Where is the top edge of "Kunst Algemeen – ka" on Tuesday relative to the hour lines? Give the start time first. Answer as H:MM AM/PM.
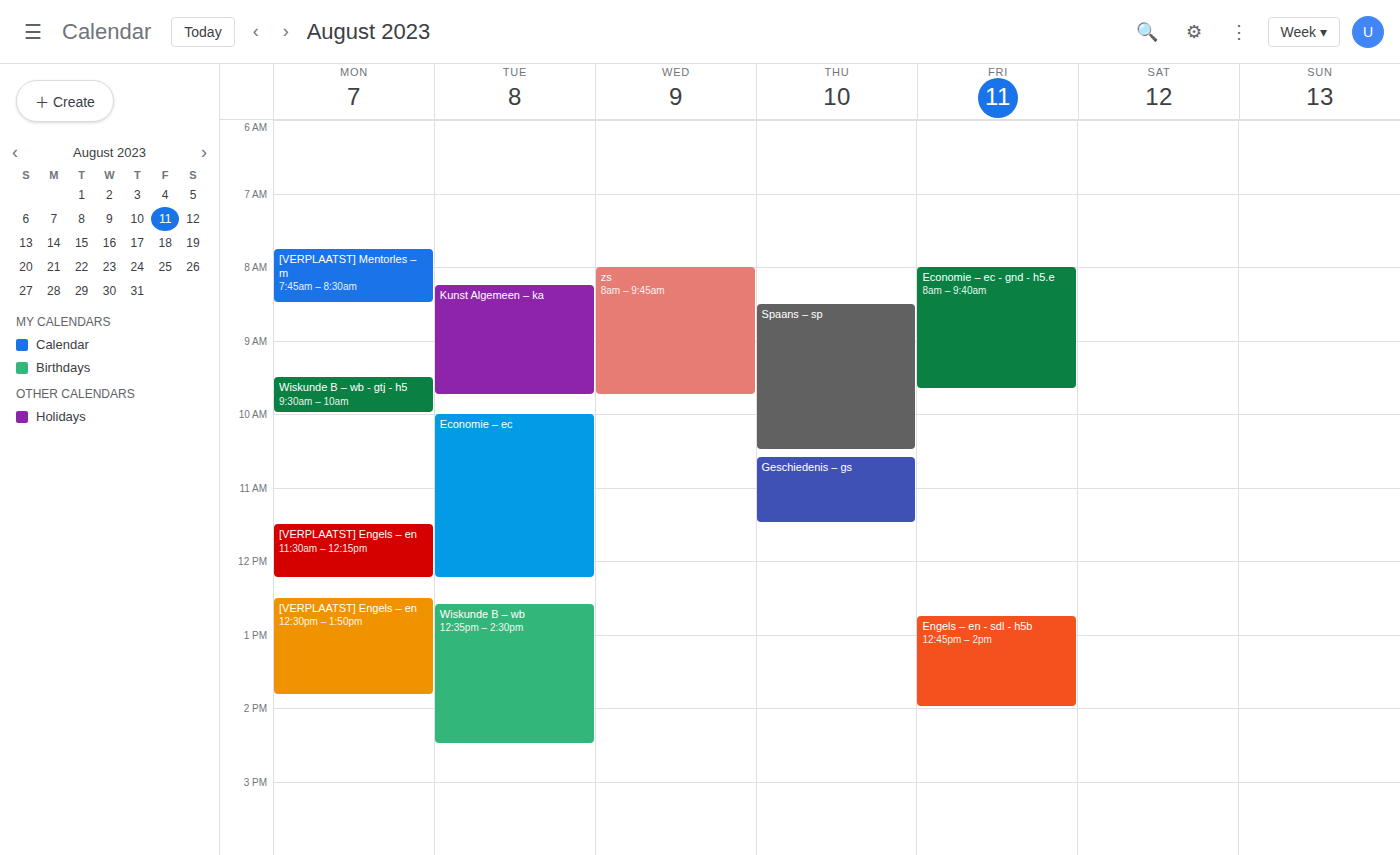
8:15 AM -- neither: a quarter of the way from the 8 AM line to the 9 AM line.